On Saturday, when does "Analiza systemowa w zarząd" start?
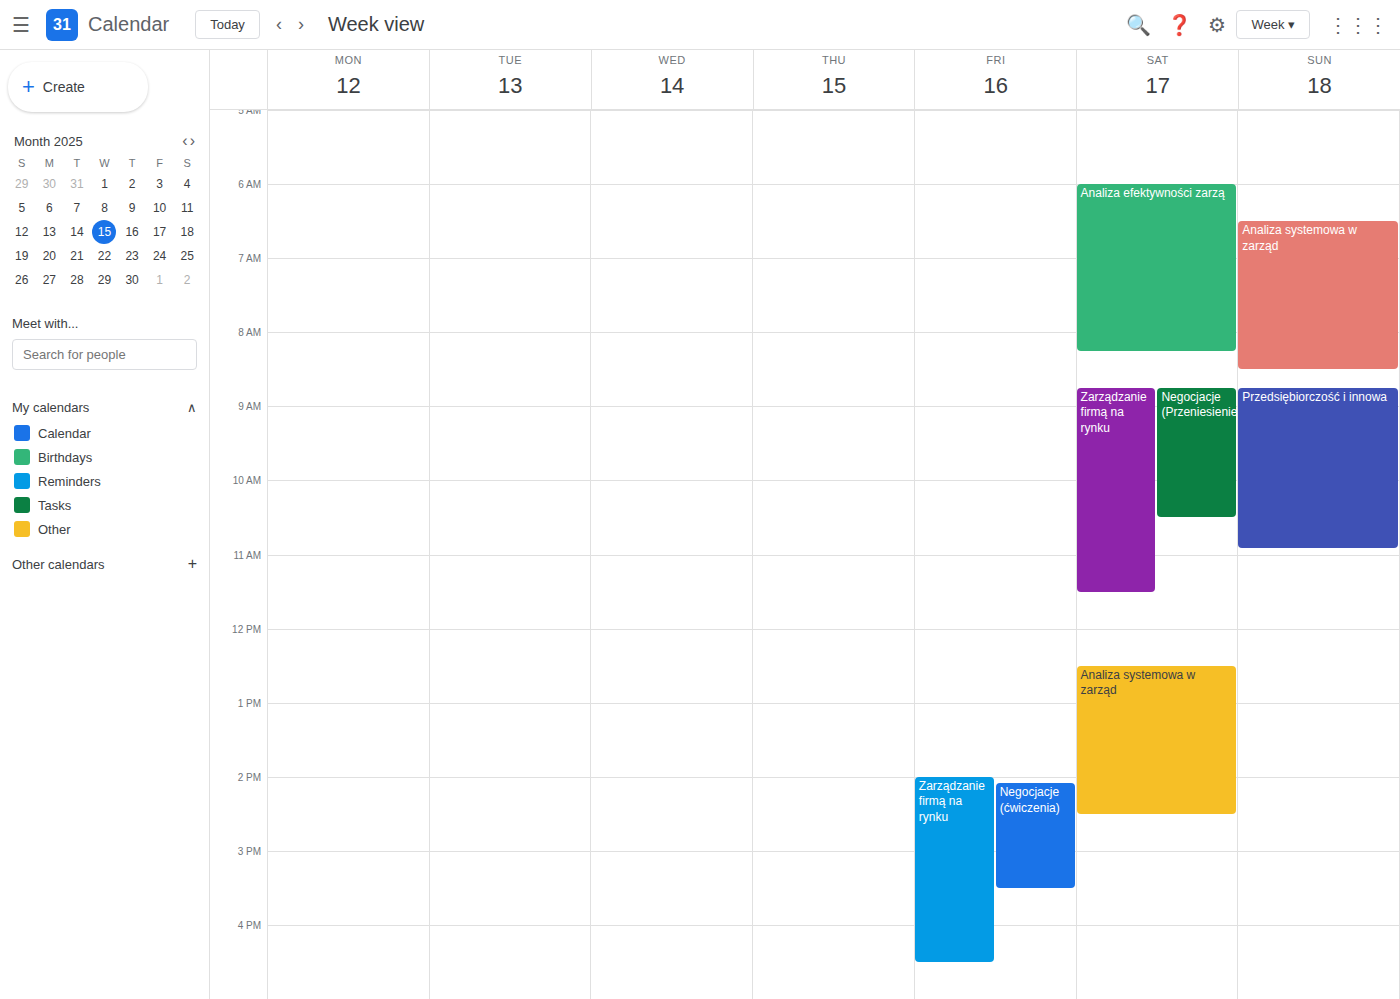
12:30 PM